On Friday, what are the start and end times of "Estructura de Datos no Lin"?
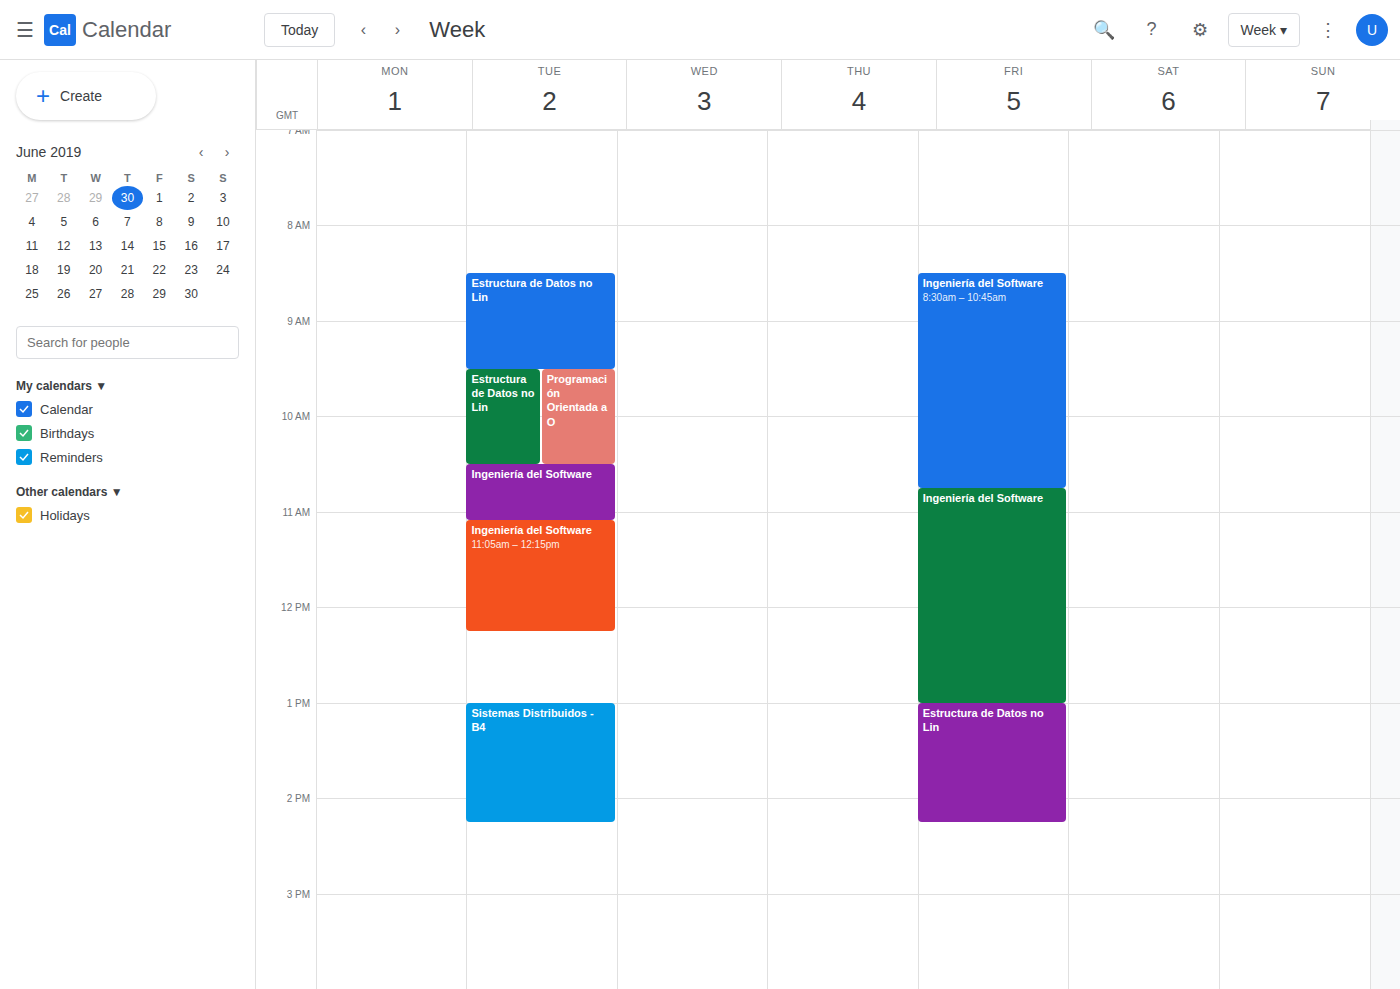
1:00 PM to 2:15 PM